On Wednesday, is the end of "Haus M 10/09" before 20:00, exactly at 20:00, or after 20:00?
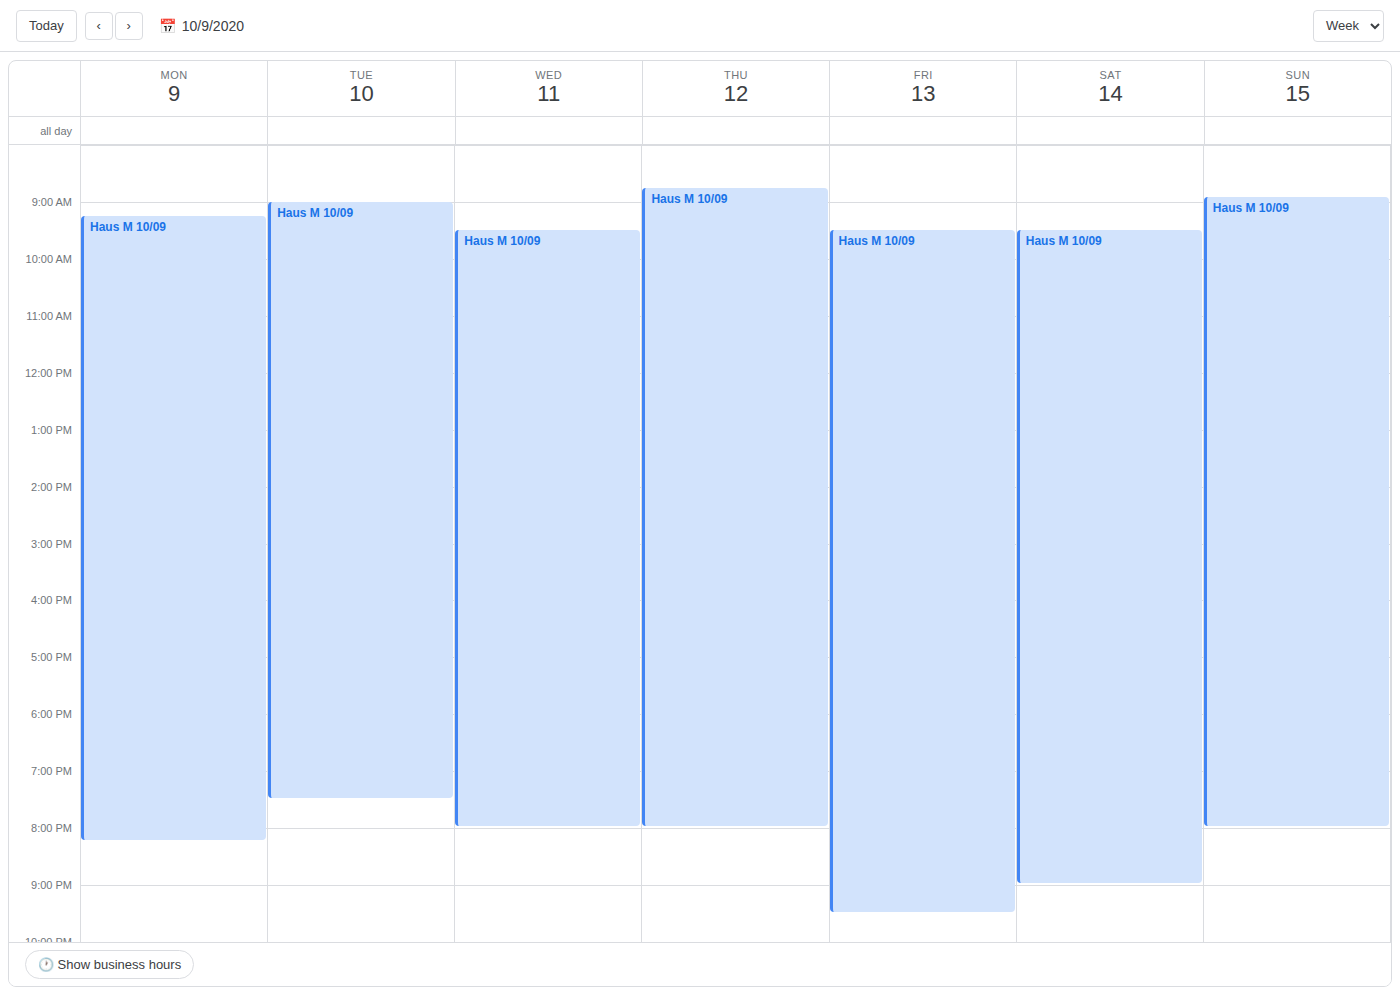
20:00 -- exactly at 20:00, on the 20:00 line.